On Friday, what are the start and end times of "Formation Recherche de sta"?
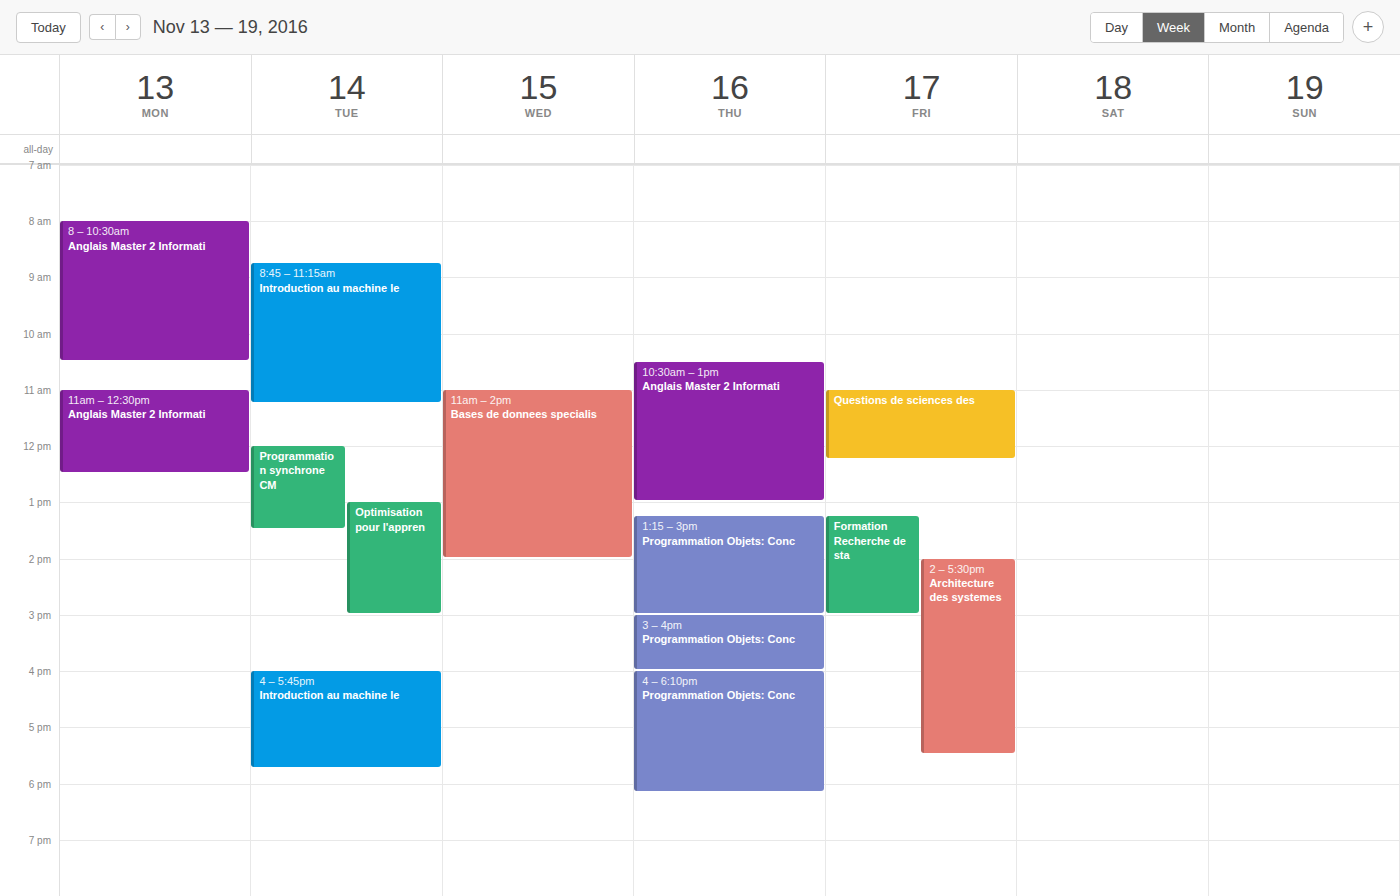
1:15 PM to 3:00 PM